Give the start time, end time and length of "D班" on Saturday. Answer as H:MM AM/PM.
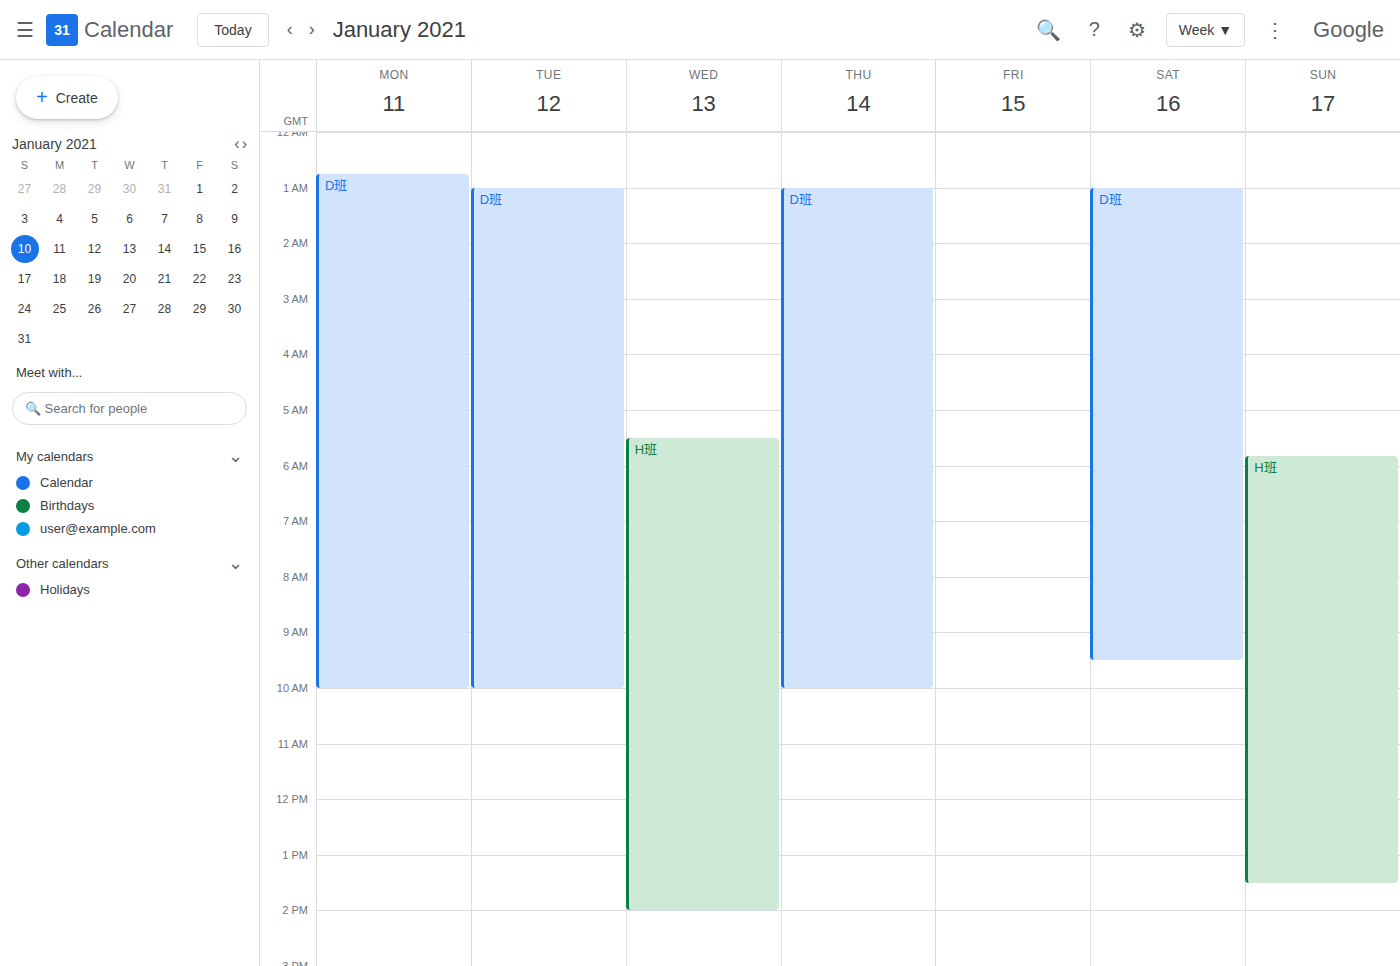
1:00 AM to 9:30 AM, 8 hours 30 minutes